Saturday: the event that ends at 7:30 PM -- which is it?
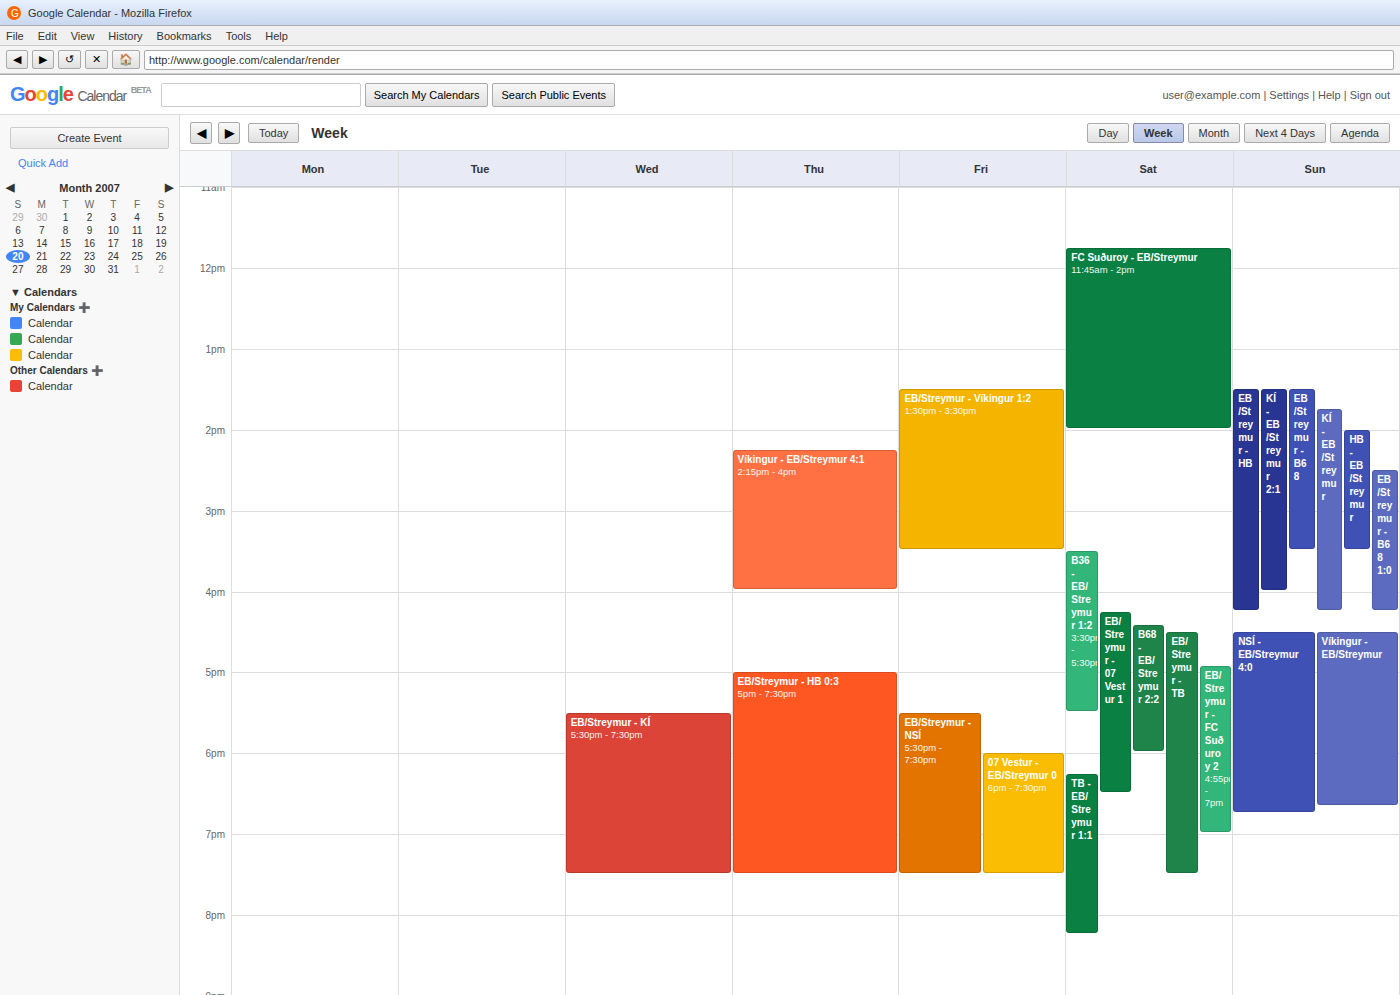
"EB/Streymur - TB"